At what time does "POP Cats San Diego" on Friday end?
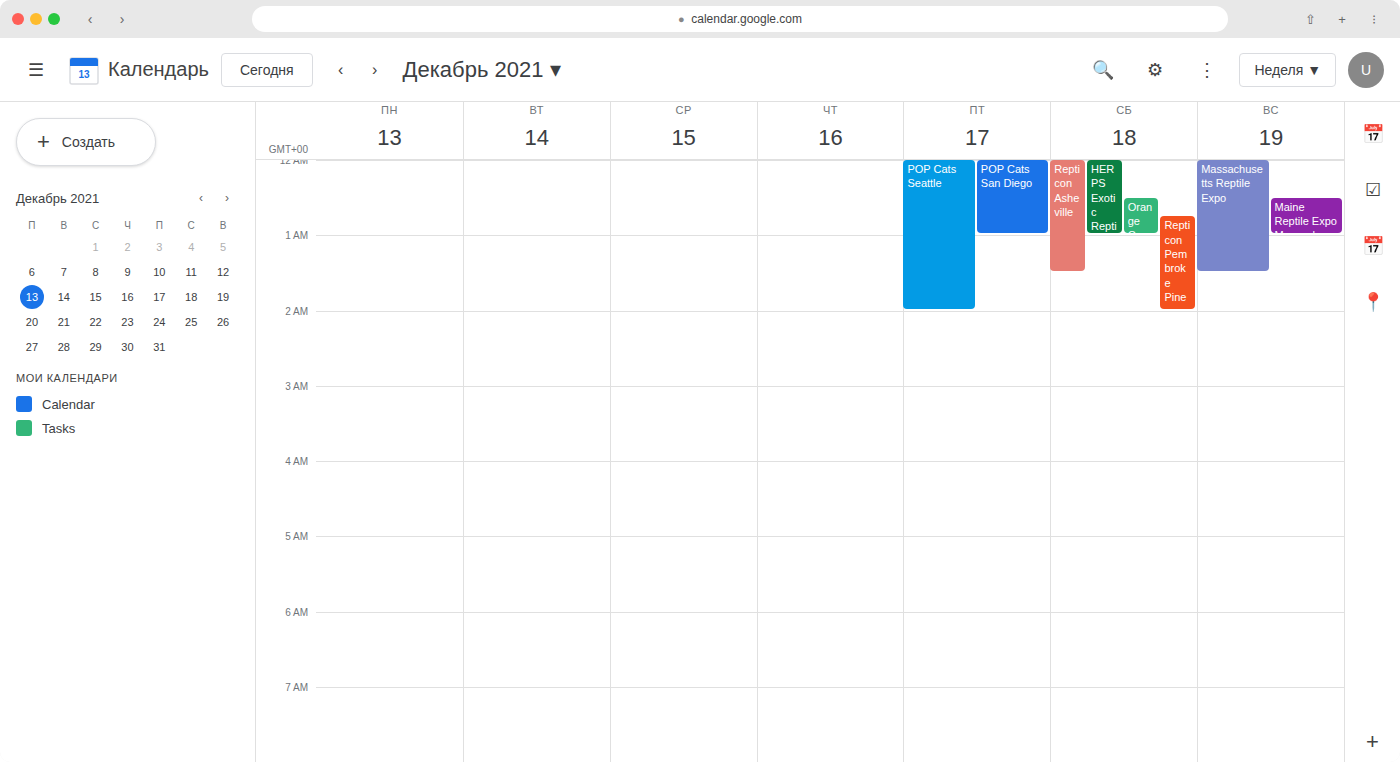
01:00